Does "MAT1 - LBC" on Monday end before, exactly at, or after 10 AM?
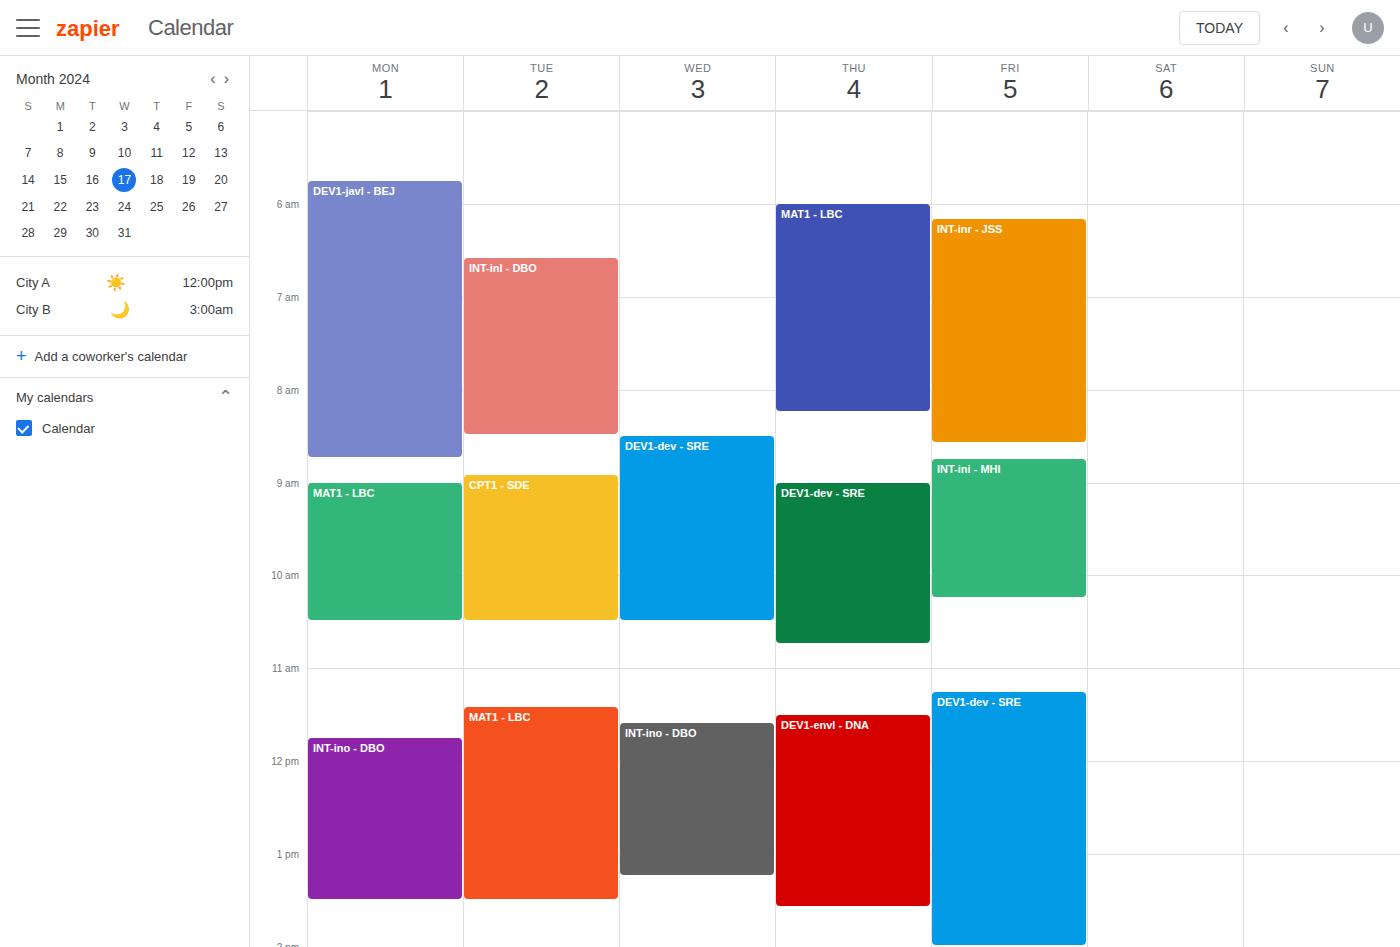
10:30 AM -- after 10 AM, 30 minutes below the 10 AM line.